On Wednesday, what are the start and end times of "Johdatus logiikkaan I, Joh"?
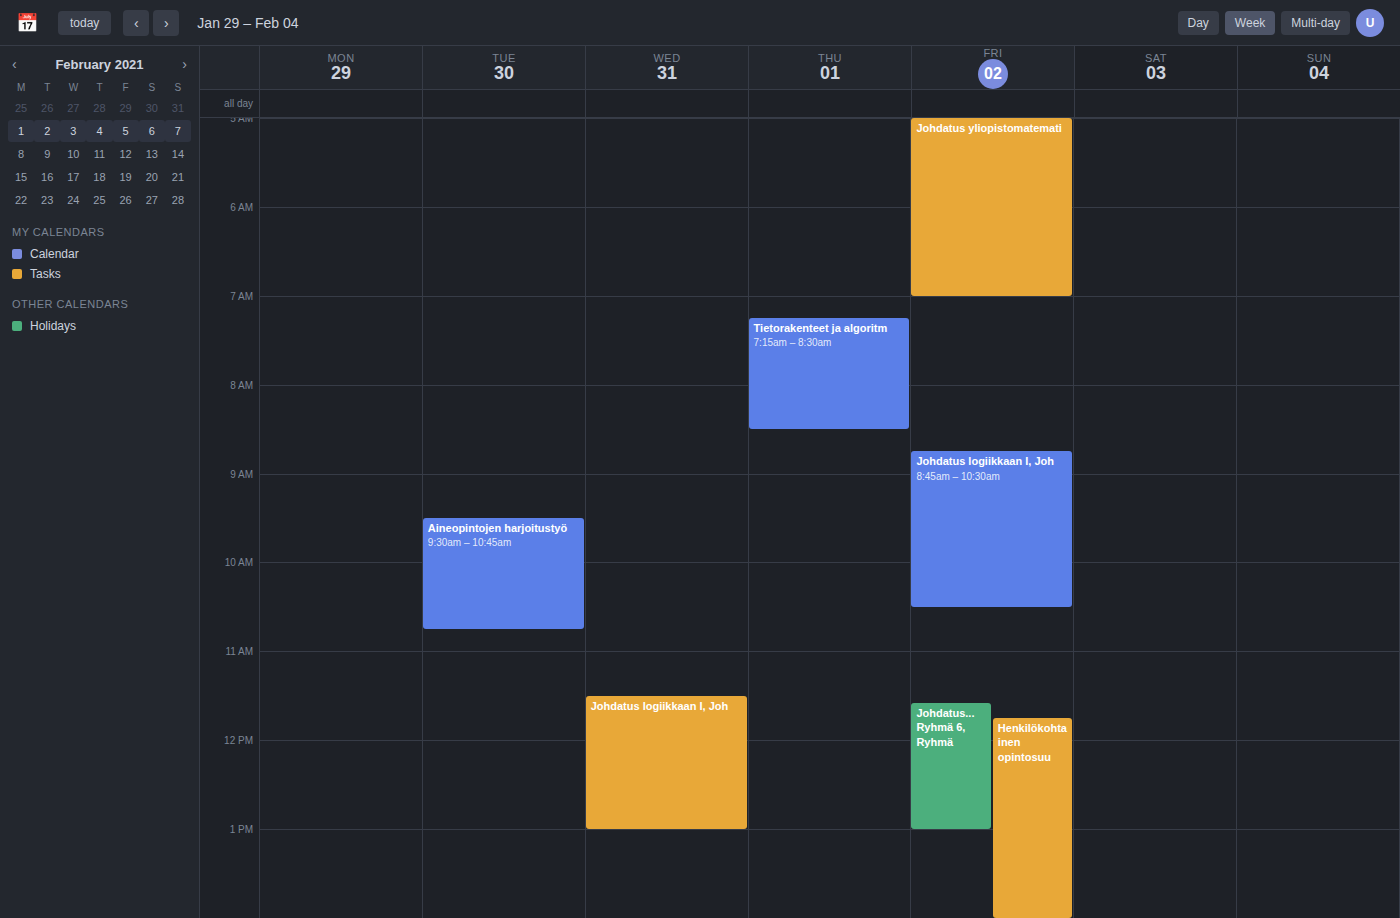
11:30 to 13:00